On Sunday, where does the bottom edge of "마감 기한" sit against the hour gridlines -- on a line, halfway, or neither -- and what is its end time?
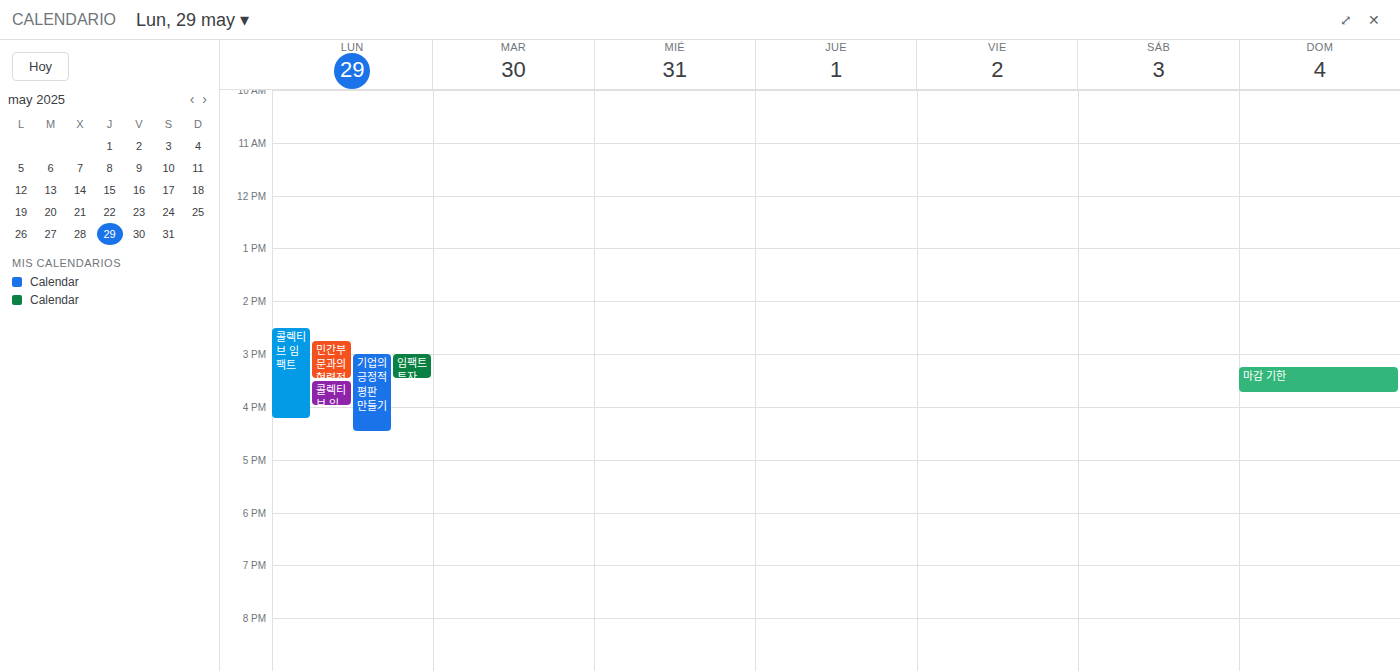
3:45 PM -- neither: three quarters of the way from the 3 PM line to the 4 PM line.